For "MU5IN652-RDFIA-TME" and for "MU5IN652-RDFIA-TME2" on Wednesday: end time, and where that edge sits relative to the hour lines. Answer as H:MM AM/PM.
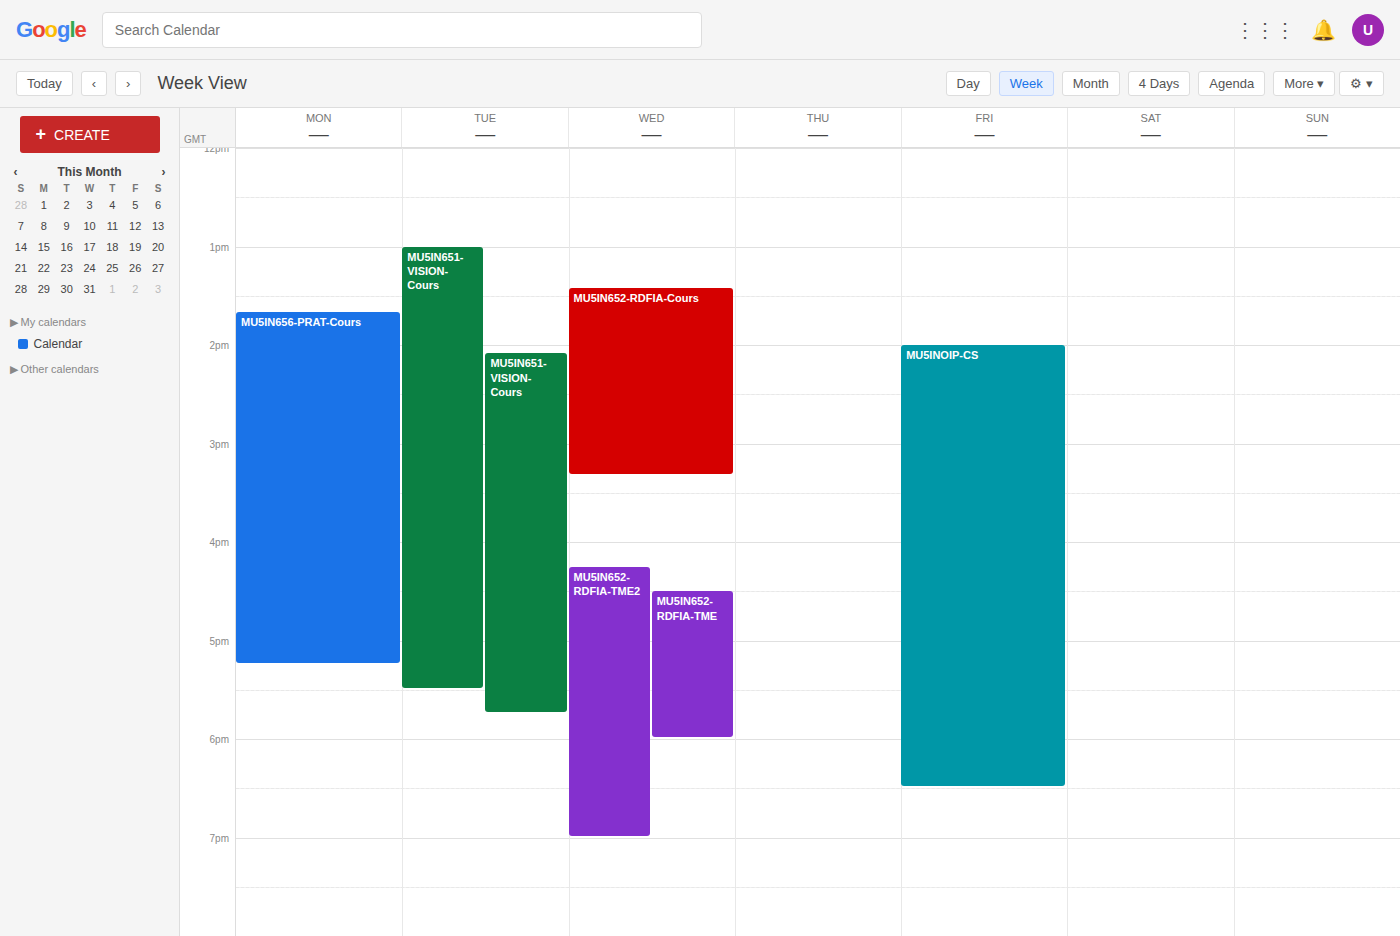
"MU5IN652-RDFIA-TME": 6:00 PM, exactly on the 6 PM line. "MU5IN652-RDFIA-TME2": 7:00 PM, exactly on the 7 PM line.